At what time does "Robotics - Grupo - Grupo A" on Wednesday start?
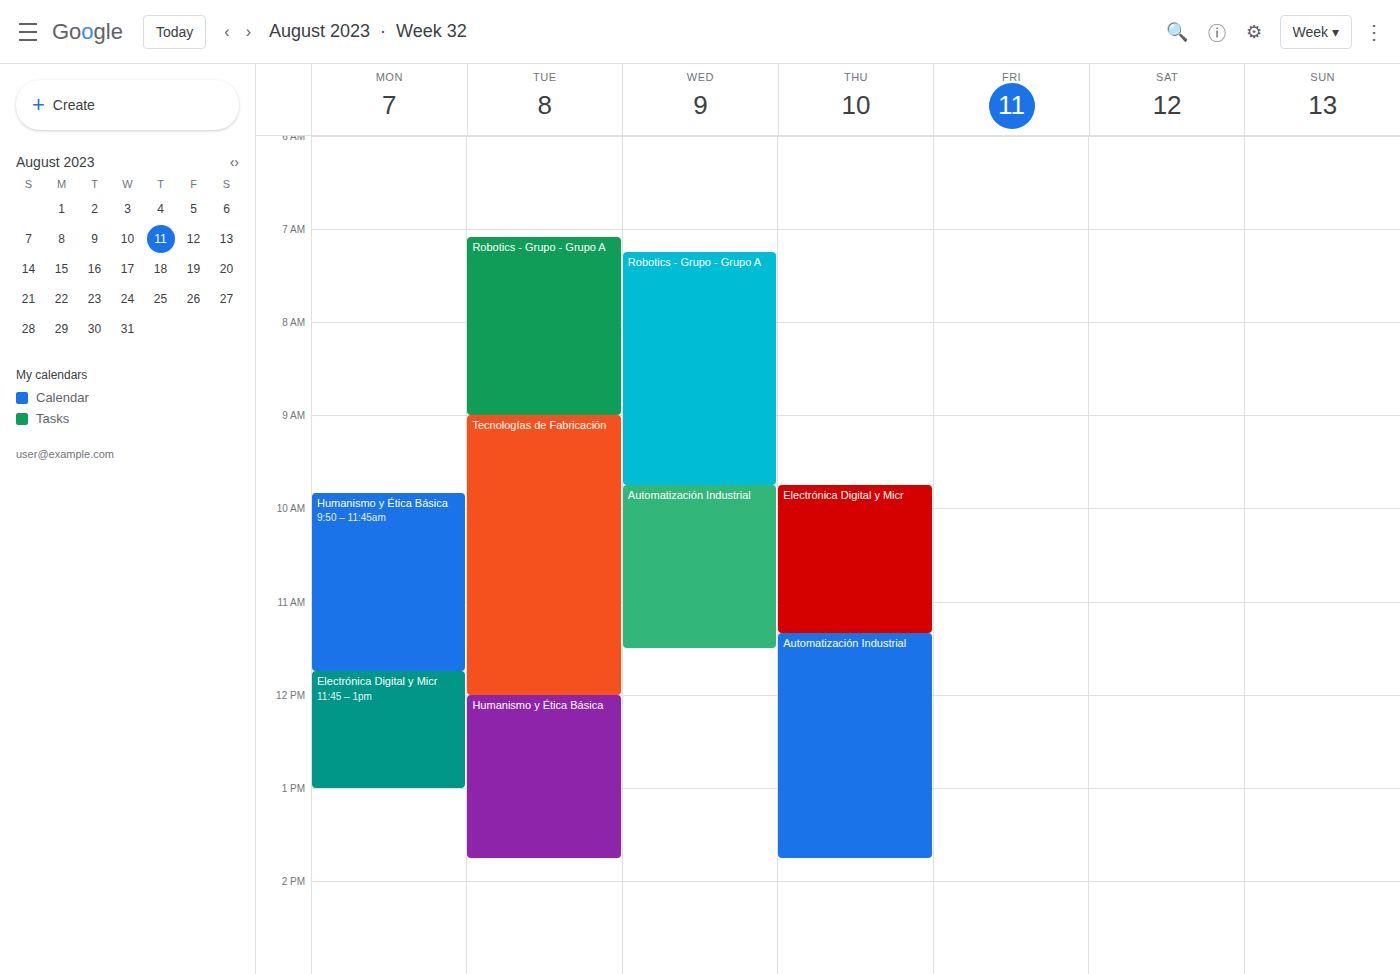
7:15 AM